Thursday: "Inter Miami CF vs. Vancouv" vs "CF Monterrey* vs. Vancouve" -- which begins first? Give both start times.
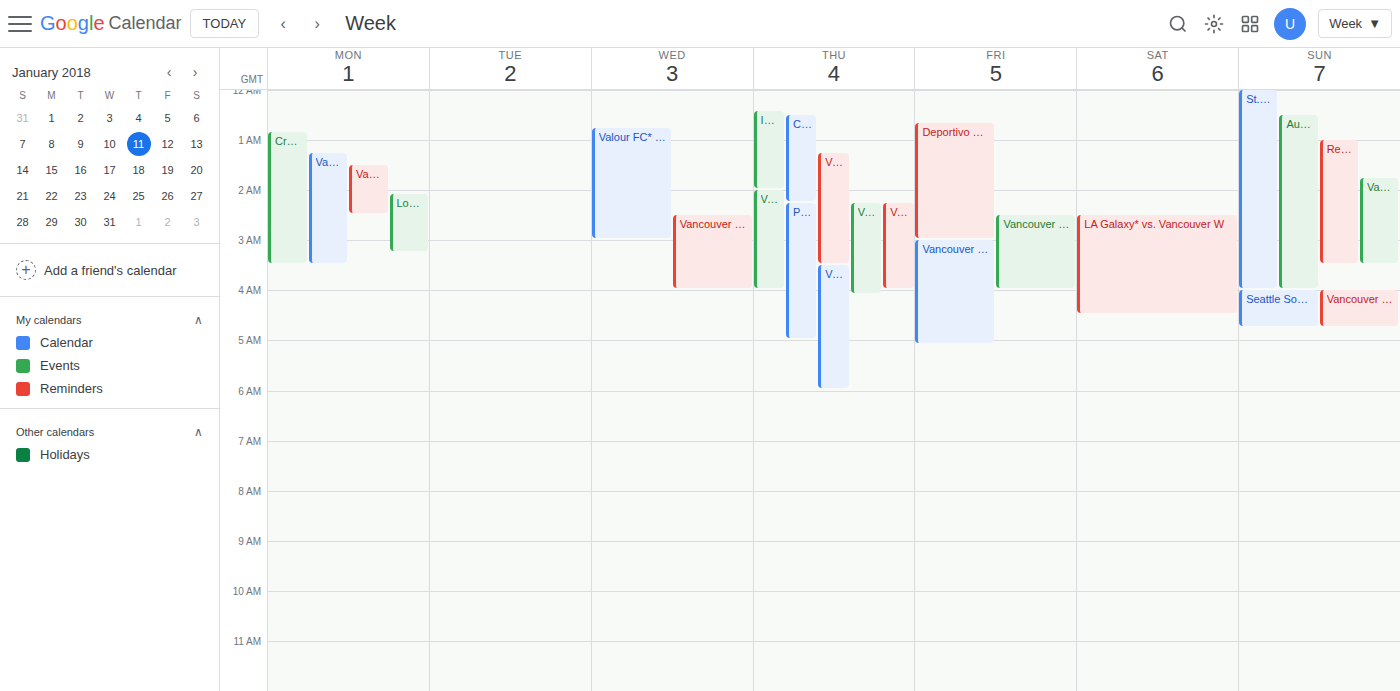
"Inter Miami CF vs. Vancouv" 12:25 AM; "CF Monterrey* vs. Vancouve" 12:30 AM.